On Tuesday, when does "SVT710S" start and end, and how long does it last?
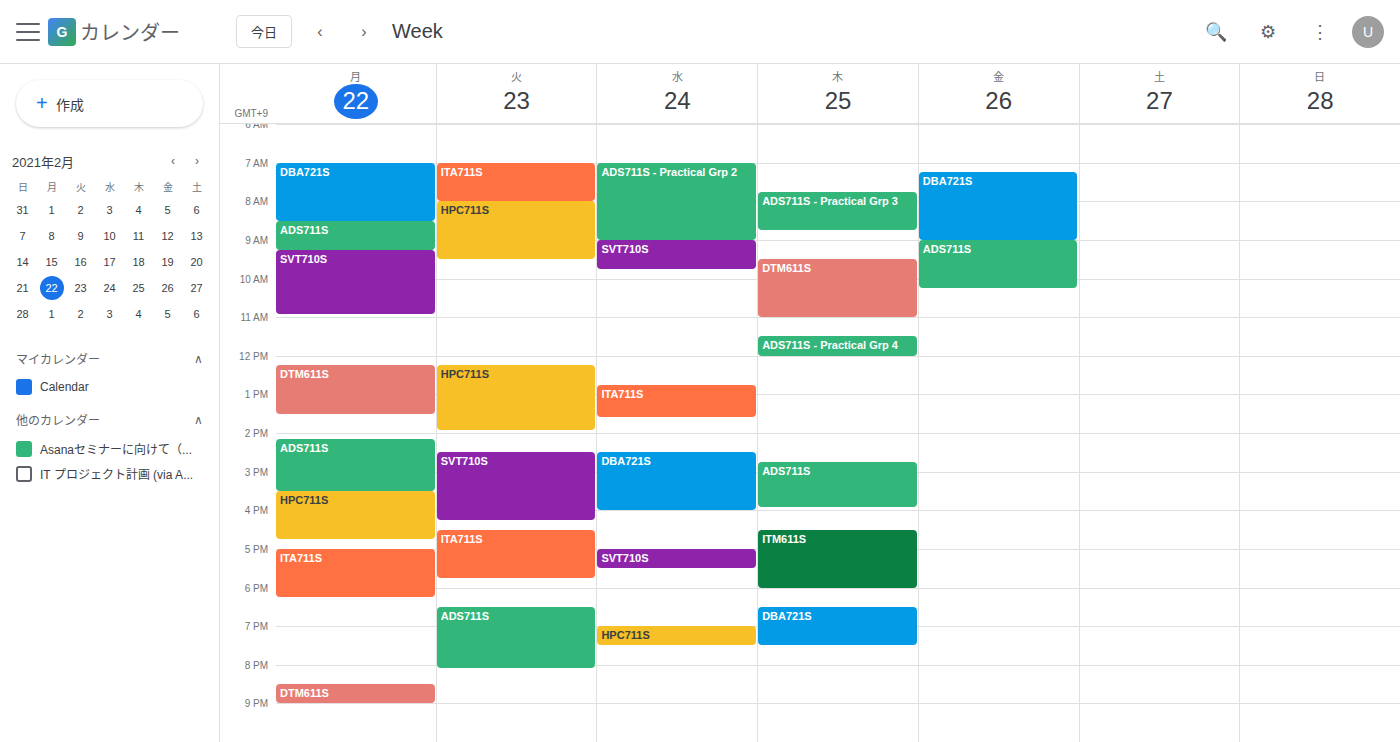
2:30 PM to 4:15 PM, 1 hour 45 minutes